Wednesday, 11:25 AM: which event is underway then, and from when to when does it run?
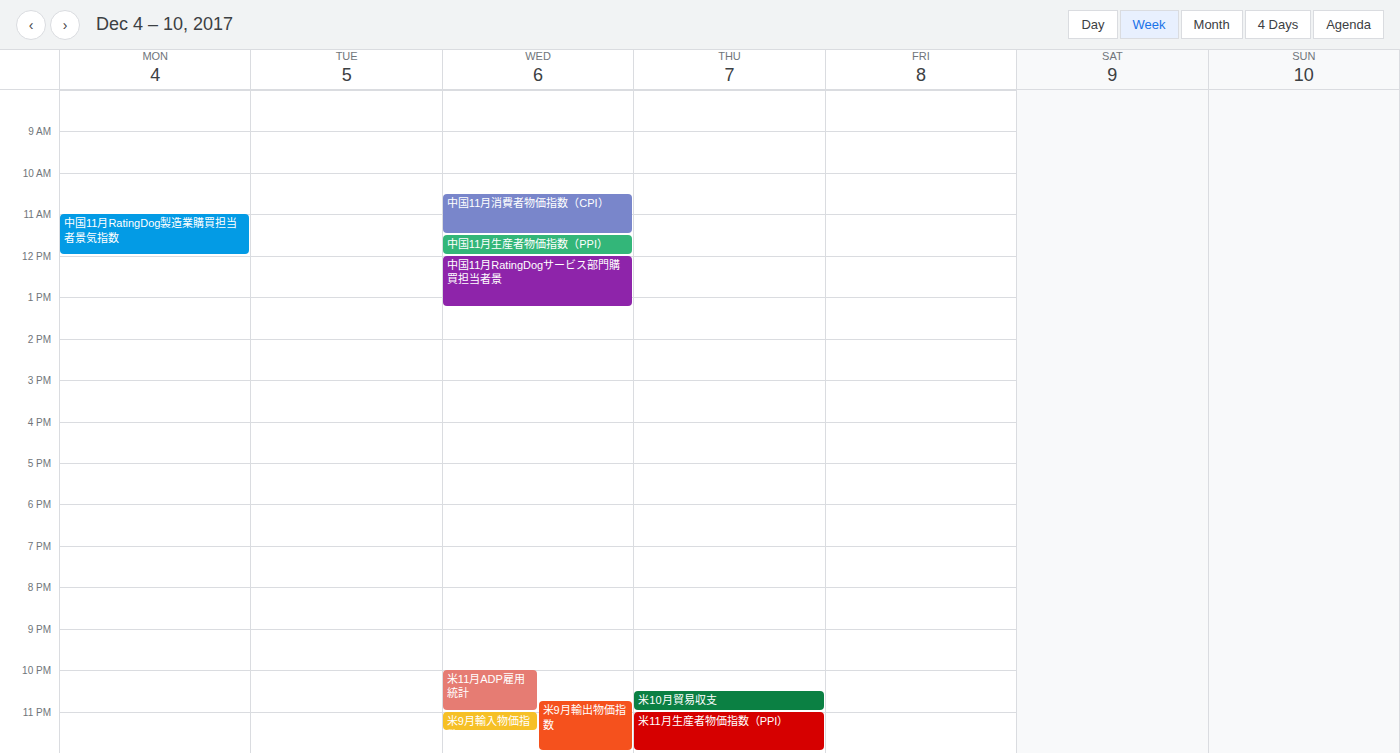
"中国11月消費者物価指数（CPI）", 10:30 AM to 11:30 AM